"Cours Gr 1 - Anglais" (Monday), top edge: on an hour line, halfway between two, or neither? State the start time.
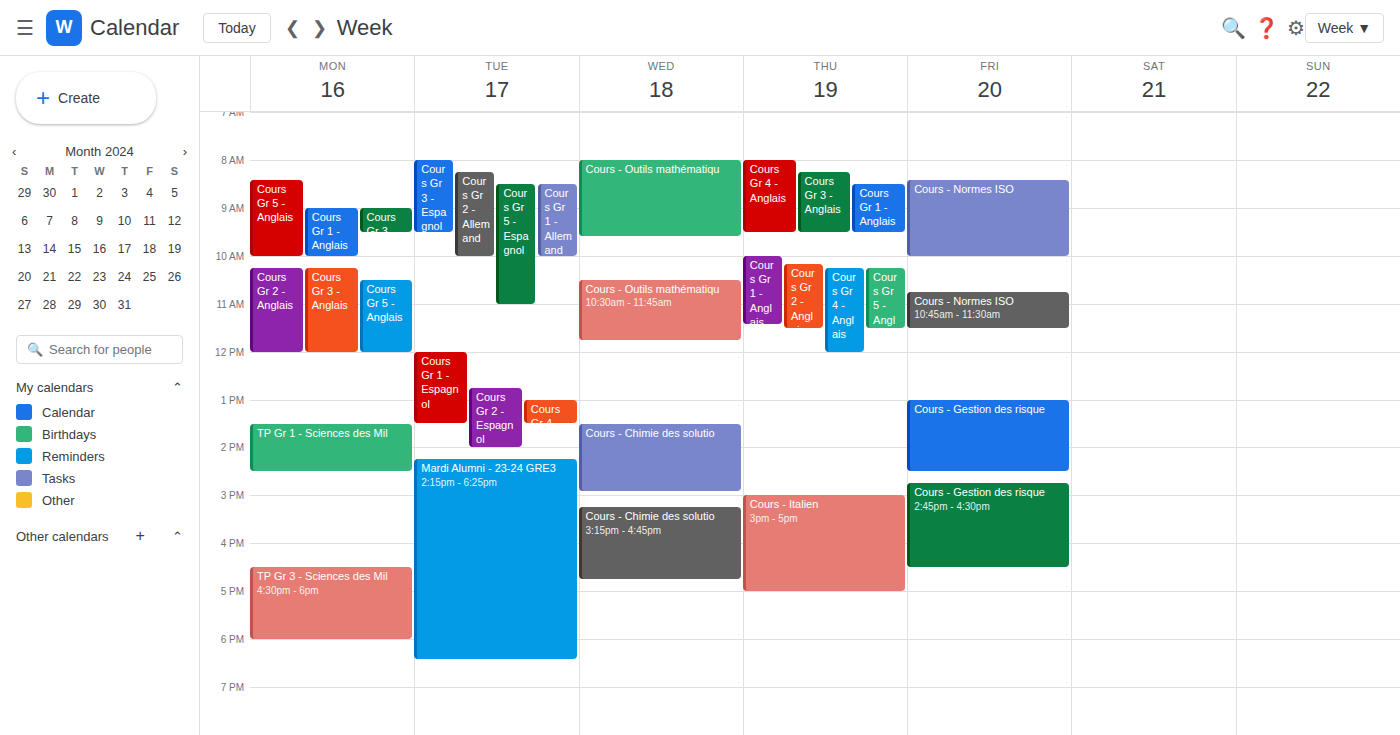
09:00 -- exactly on the 09:00 line.